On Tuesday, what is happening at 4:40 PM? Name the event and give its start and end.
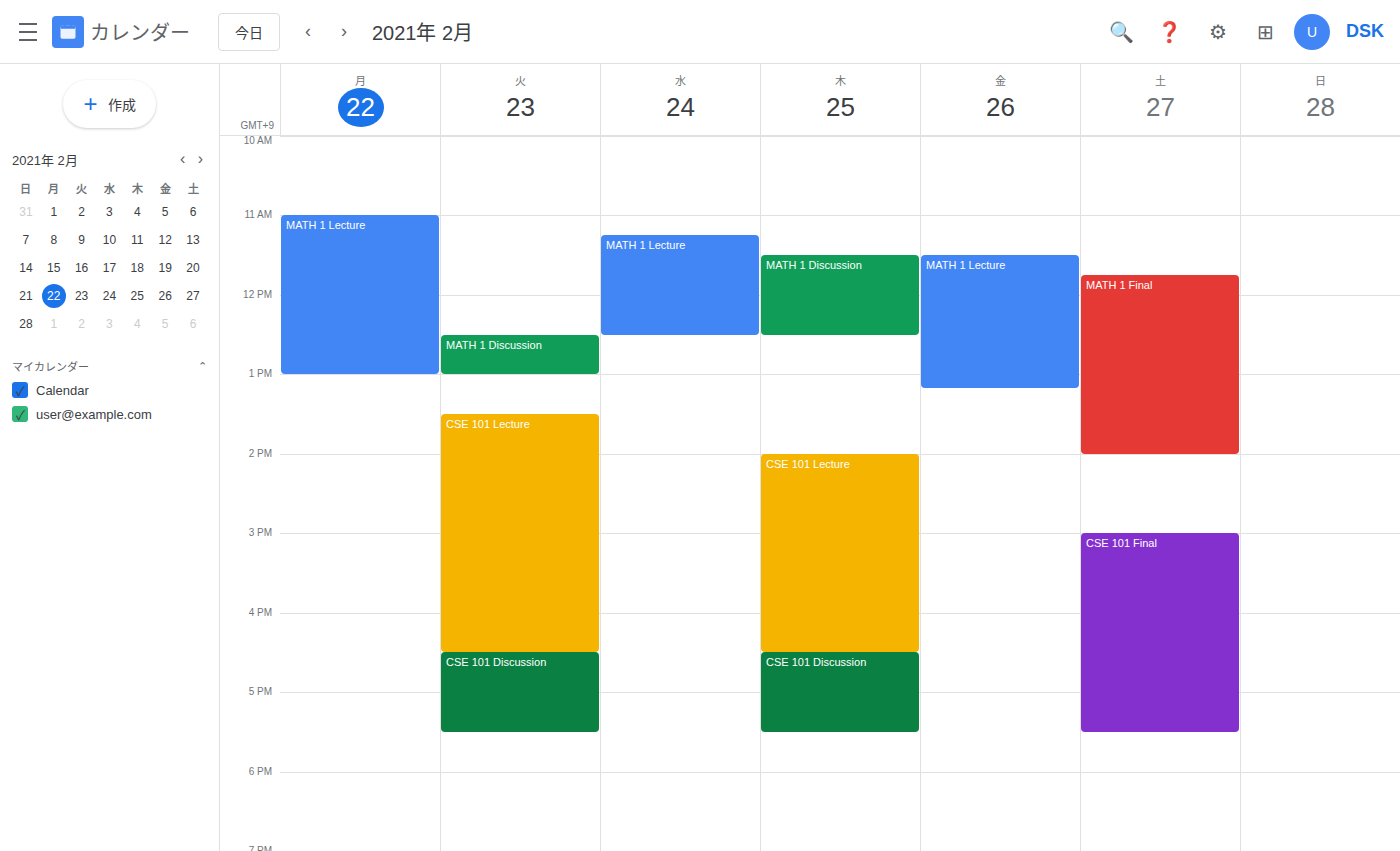
"CSE 101 Discussion", 4:30 PM to 5:30 PM